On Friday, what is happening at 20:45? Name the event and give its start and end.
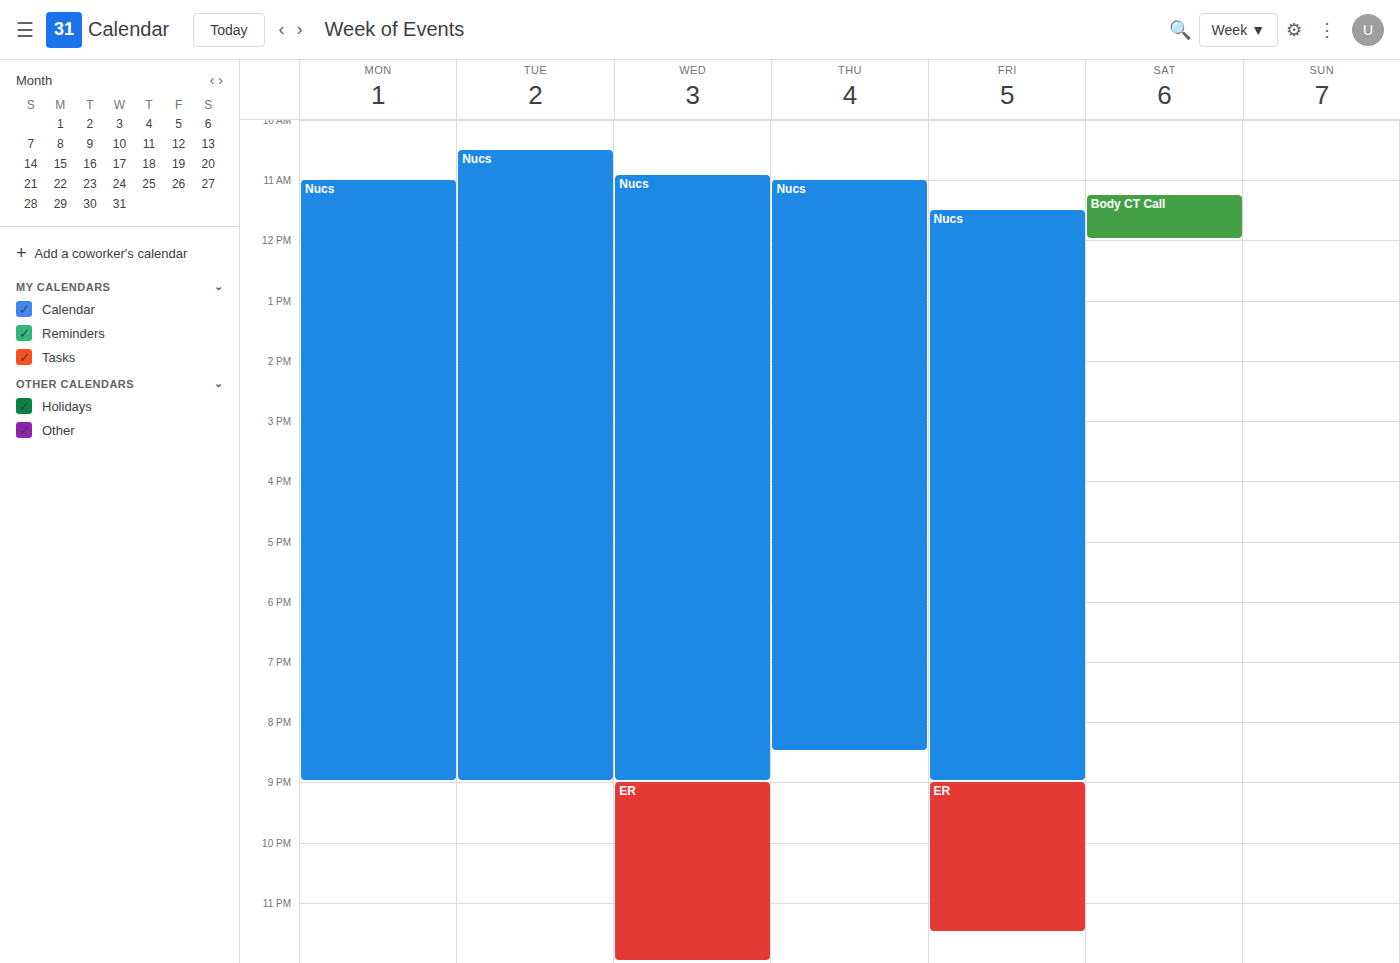
"Nucs", 11:30 to 21:00